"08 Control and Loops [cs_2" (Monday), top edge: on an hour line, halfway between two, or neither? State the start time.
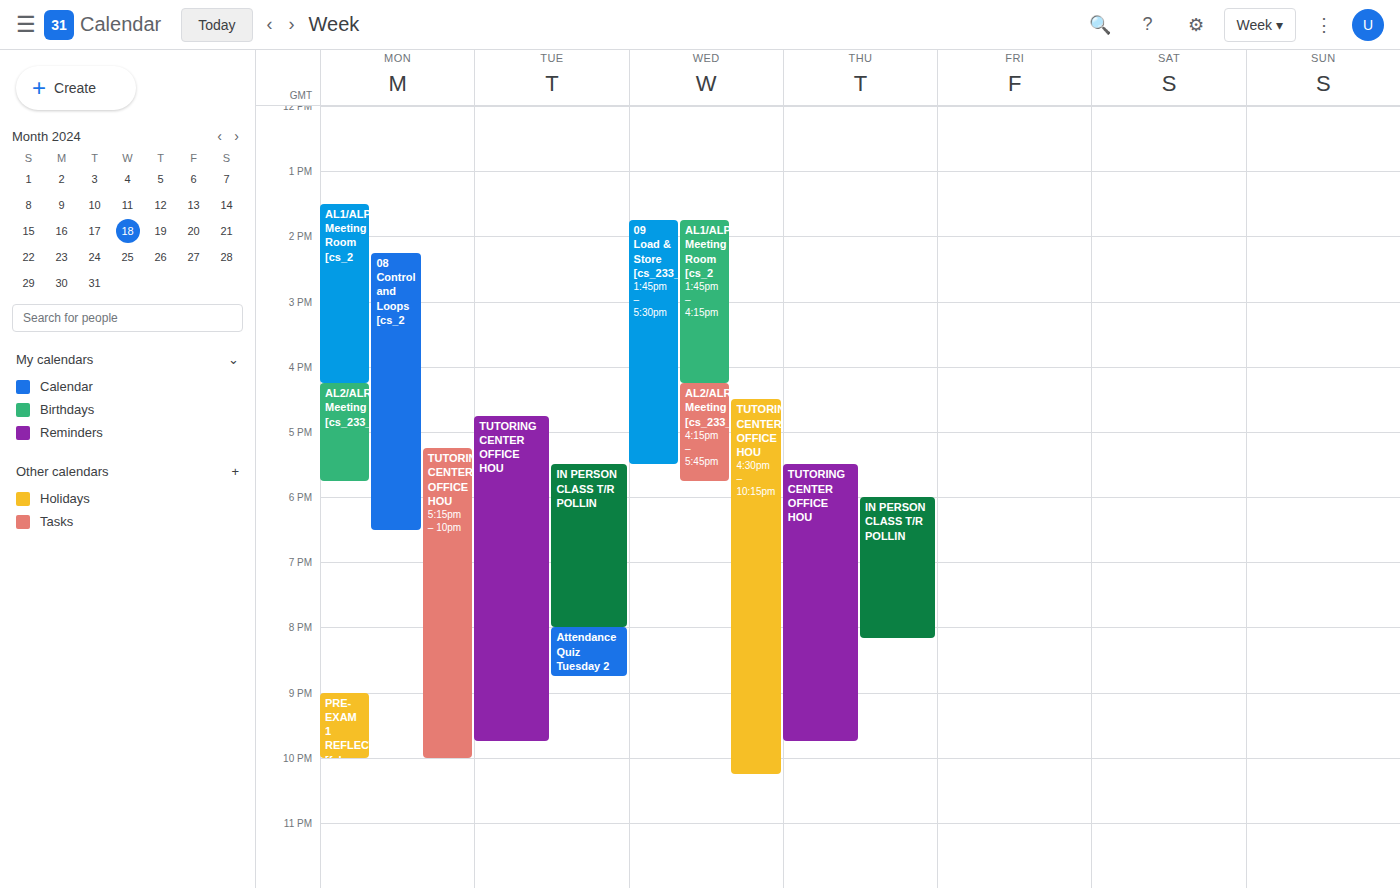
2:15 PM -- neither: a quarter of the way from the 2 PM line to the 3 PM line.